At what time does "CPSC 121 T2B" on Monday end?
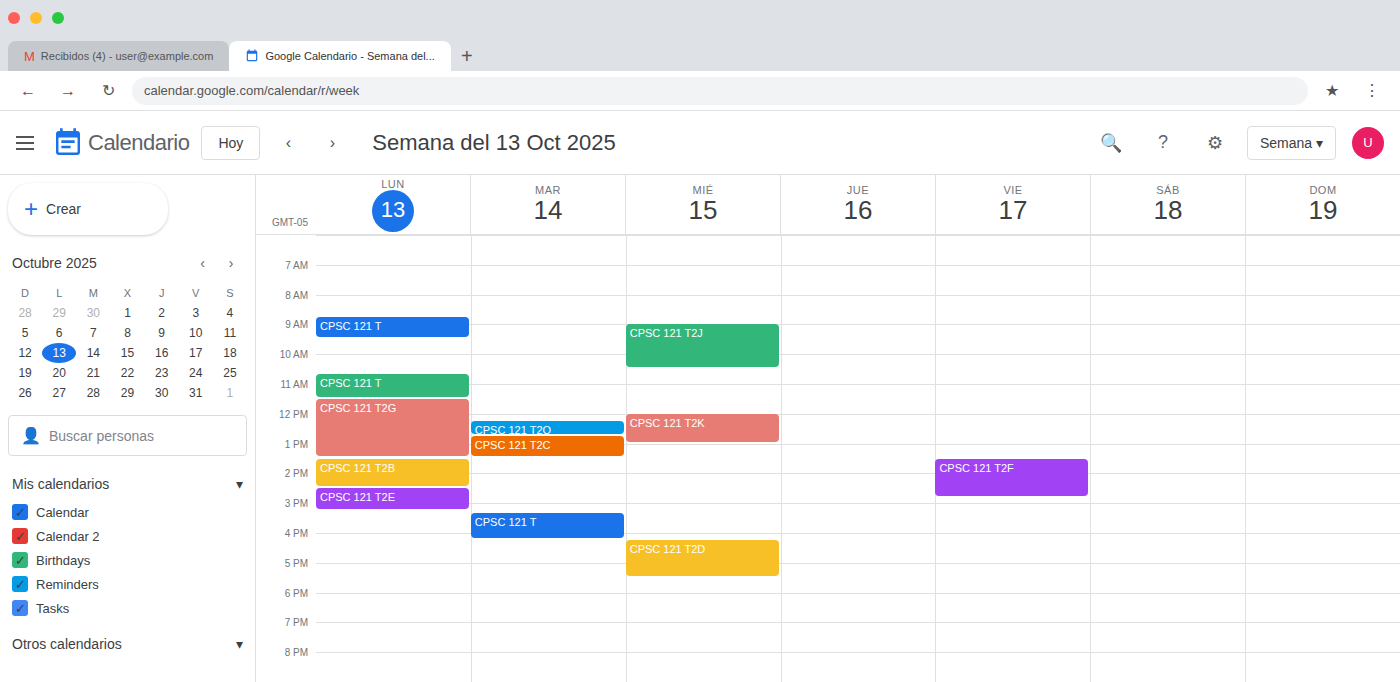
2:30 PM